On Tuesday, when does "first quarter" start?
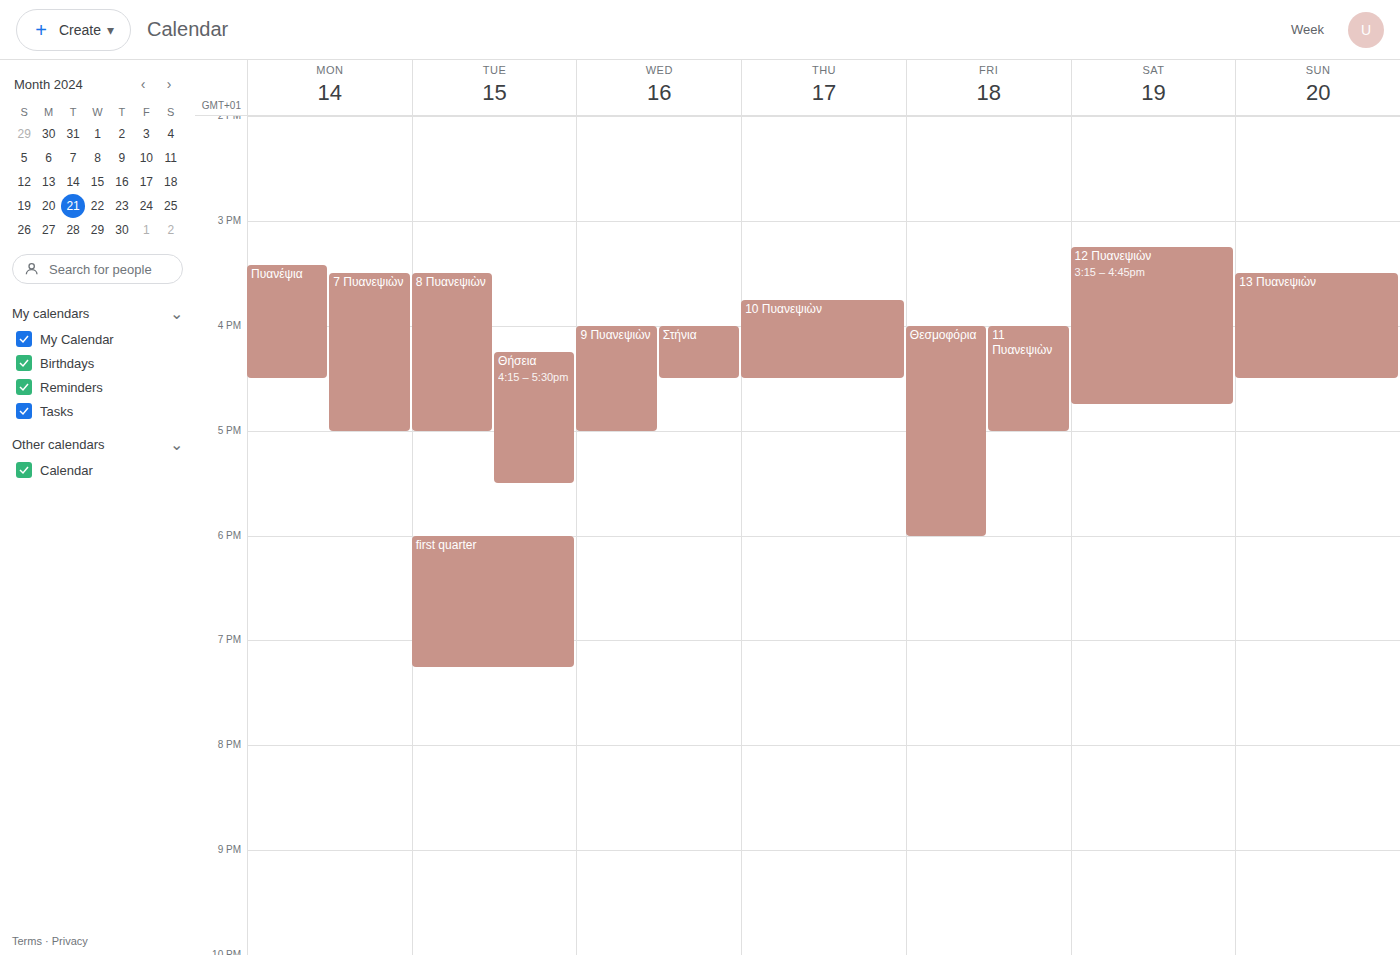
6:00 PM